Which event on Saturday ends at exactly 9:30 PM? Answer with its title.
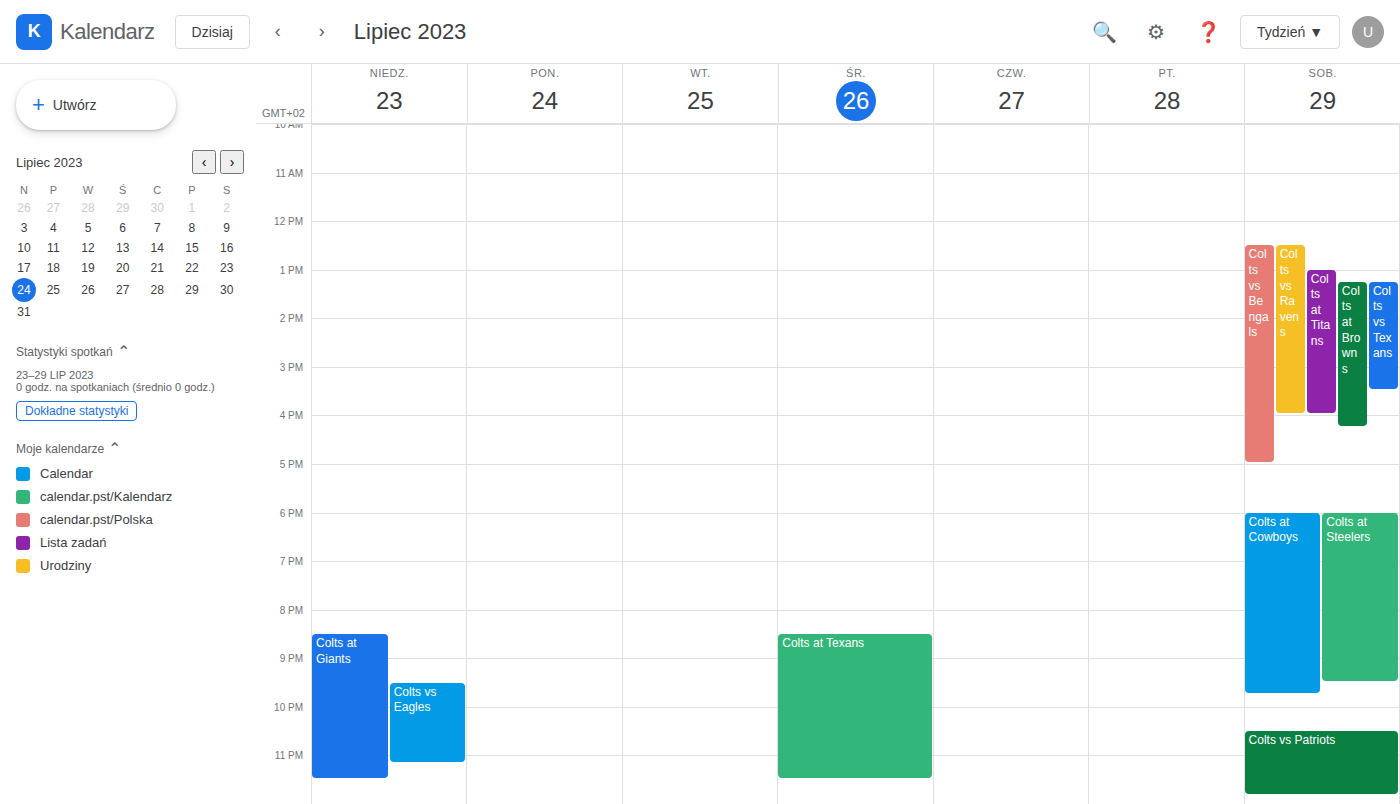
"Colts at Steelers"